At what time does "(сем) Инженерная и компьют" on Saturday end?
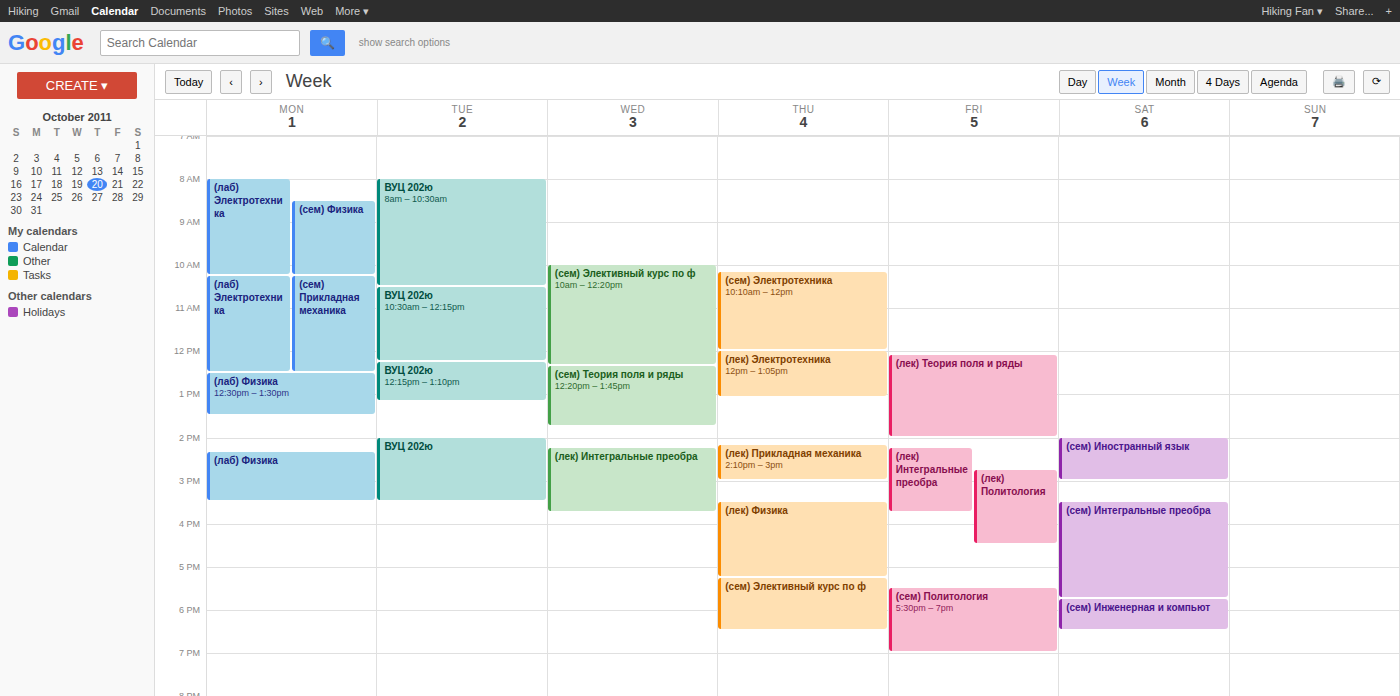
6:30 PM